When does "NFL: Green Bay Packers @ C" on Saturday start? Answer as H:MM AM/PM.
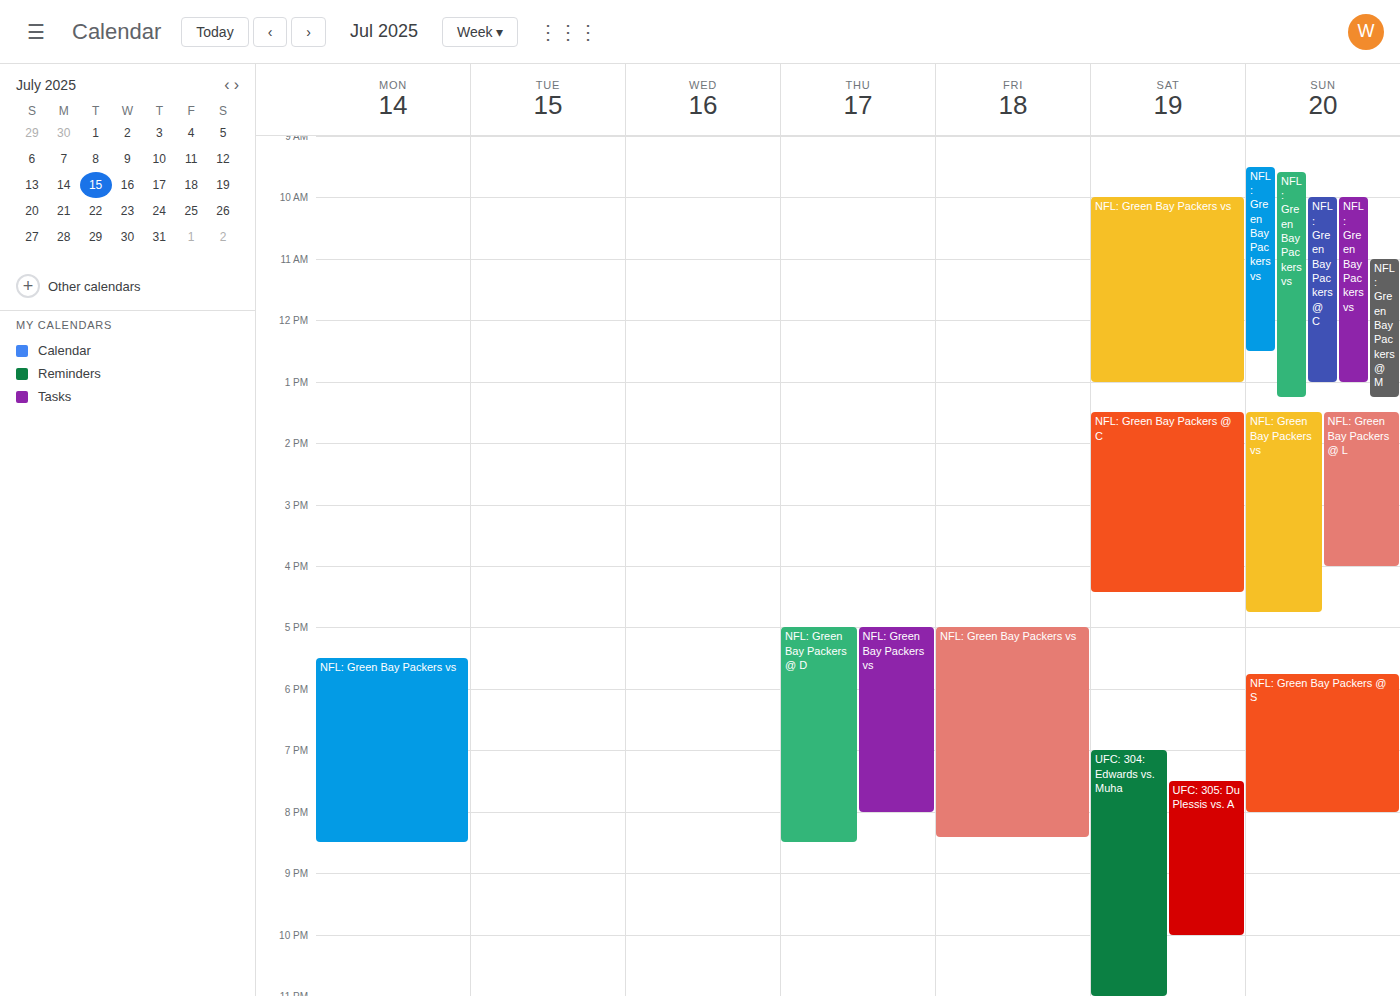
1:30 PM